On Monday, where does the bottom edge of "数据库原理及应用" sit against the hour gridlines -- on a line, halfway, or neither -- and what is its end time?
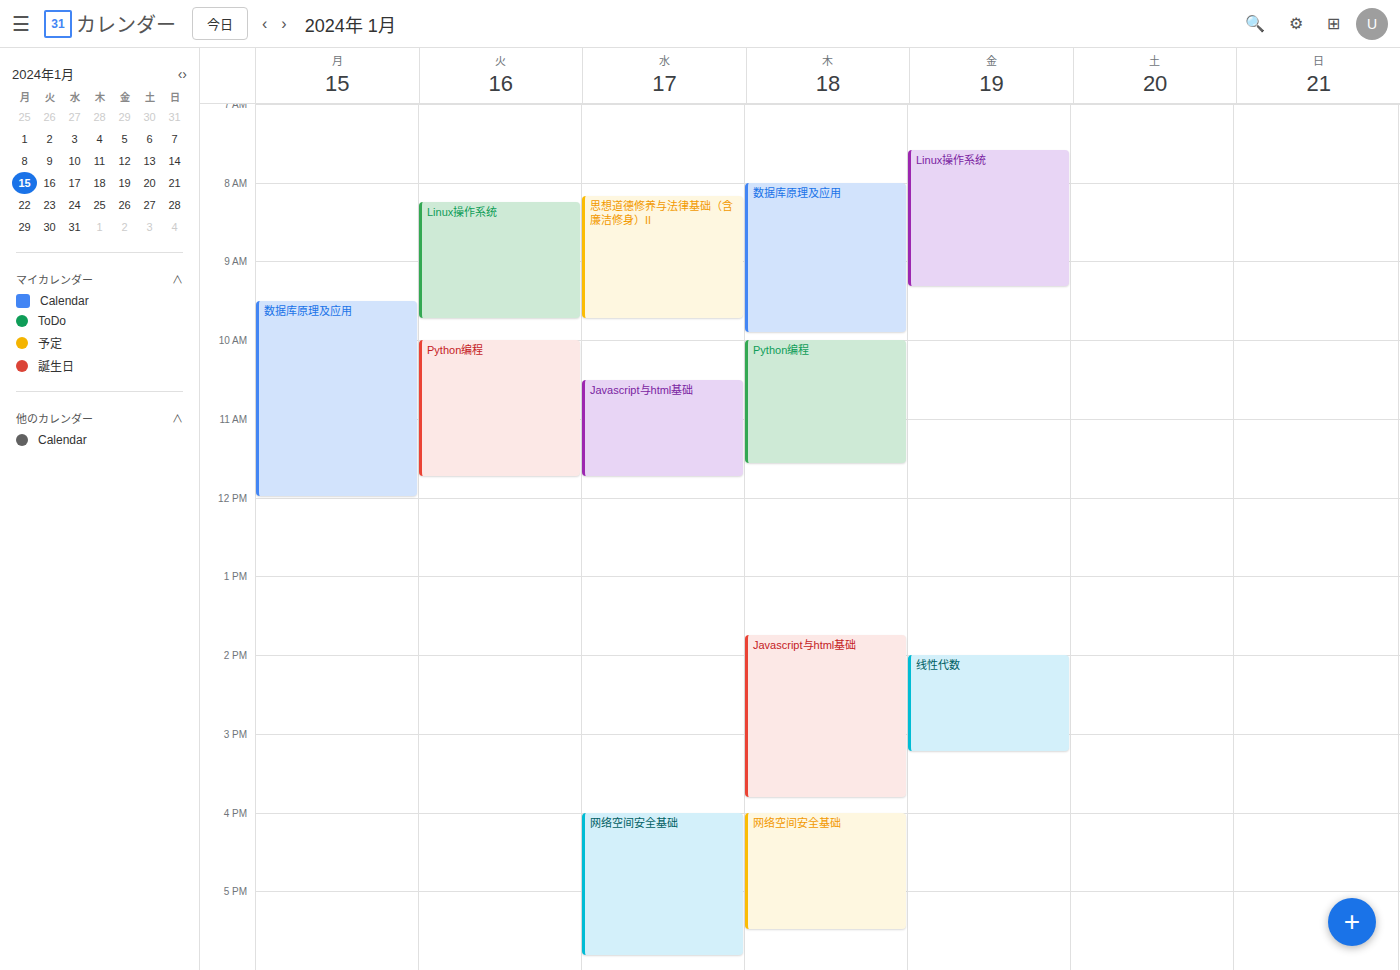
12:00 PM -- exactly on the 12 PM line.